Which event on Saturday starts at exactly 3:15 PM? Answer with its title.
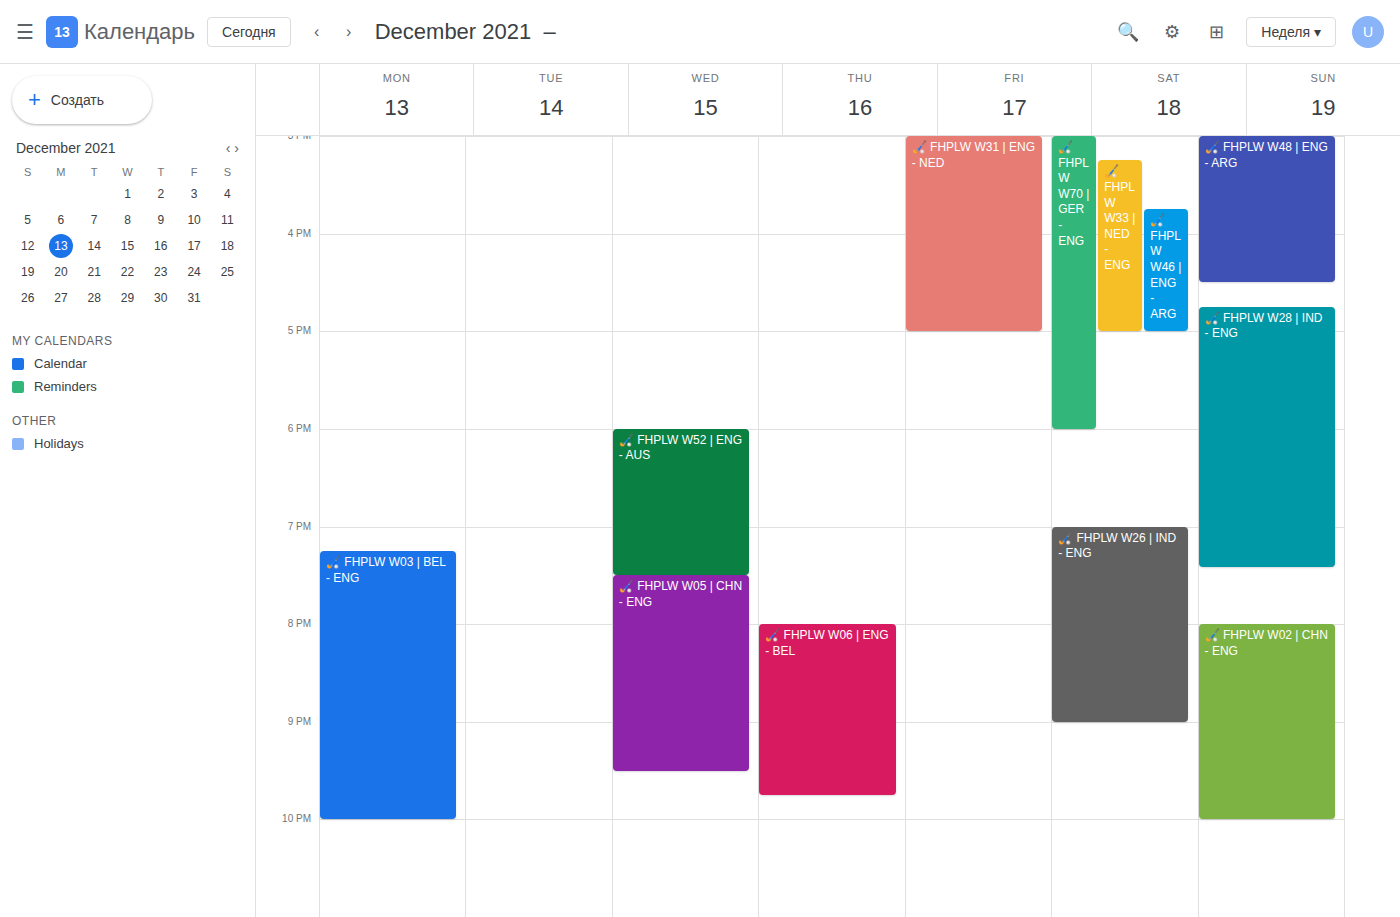
"🏑 FHPLW W33 | NED - ENG"